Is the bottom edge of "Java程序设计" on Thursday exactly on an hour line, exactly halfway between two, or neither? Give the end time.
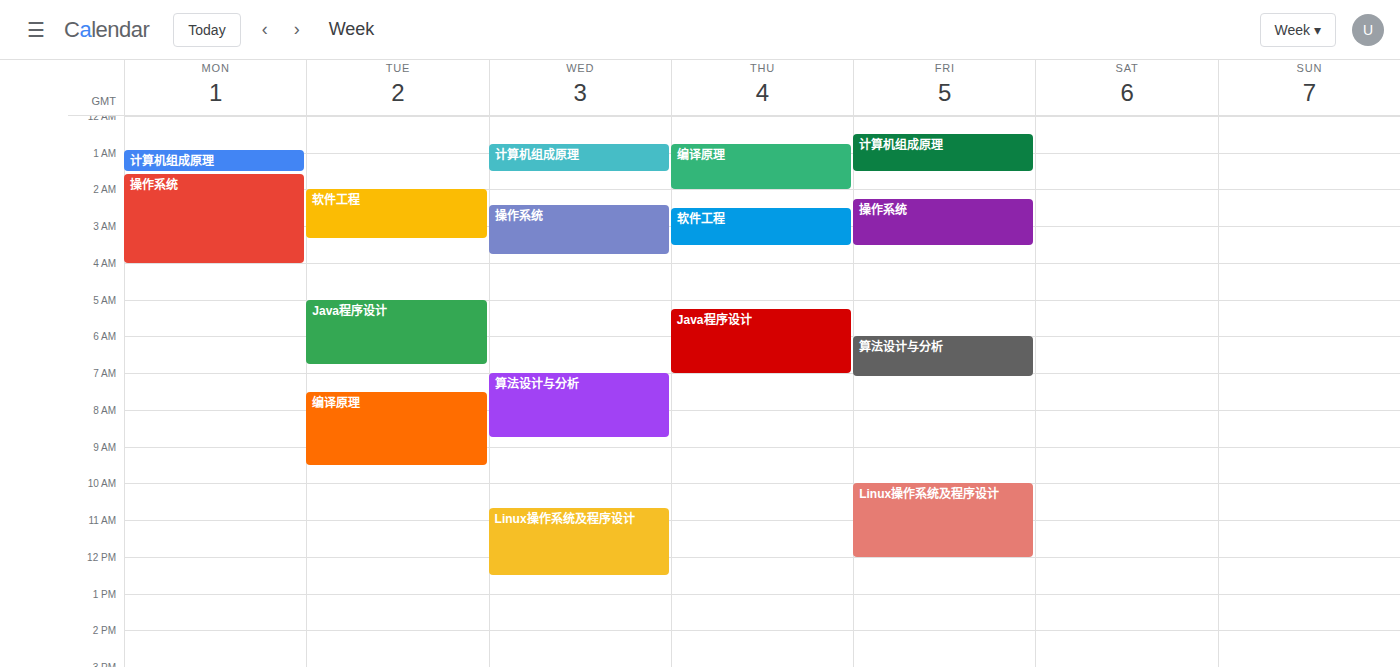
7:00 AM -- exactly on the 7 AM line.